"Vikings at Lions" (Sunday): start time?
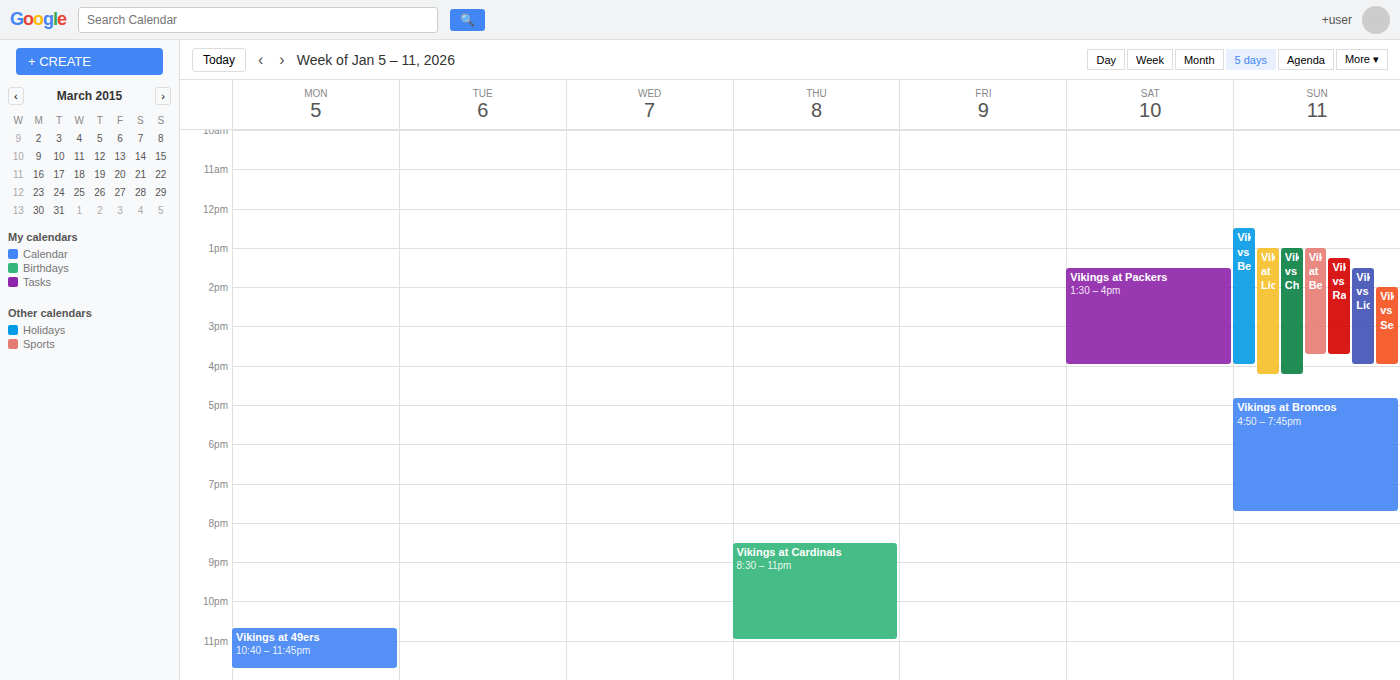
1:00 PM